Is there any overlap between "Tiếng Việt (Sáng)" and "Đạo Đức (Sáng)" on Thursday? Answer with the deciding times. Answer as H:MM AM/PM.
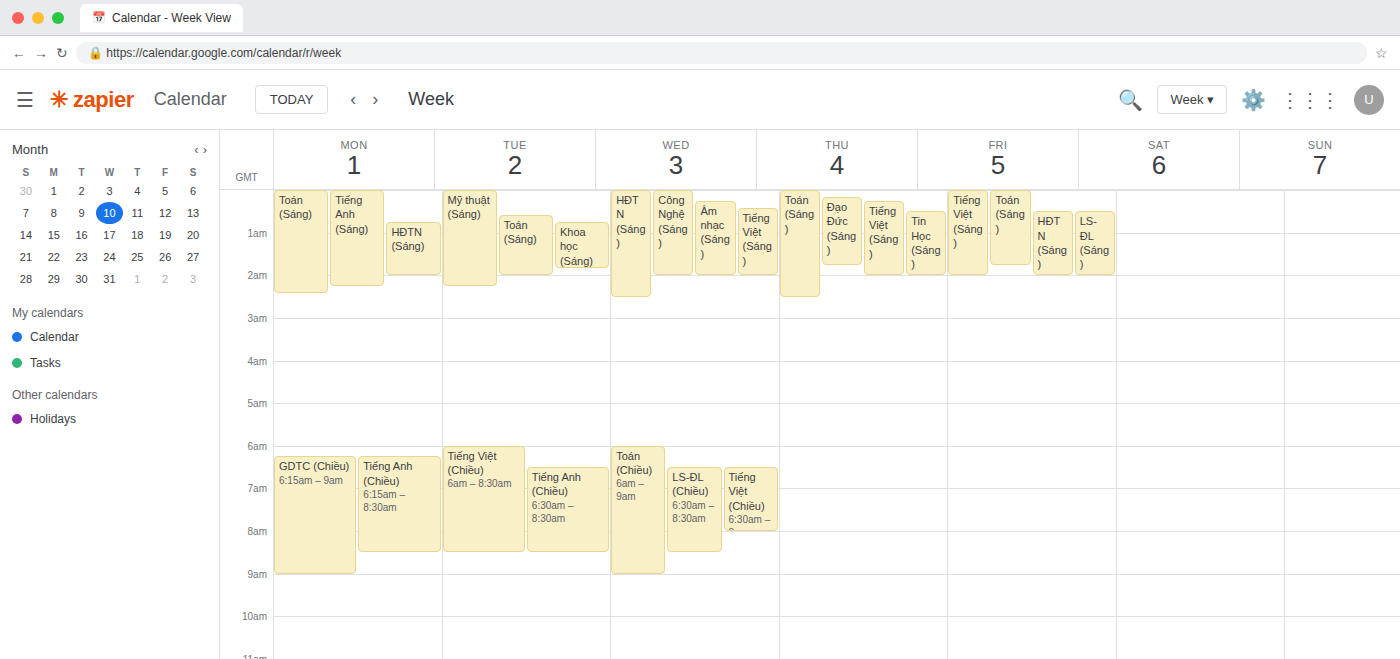
"Tiếng Việt (Sáng)" starts at 12:15 AM, before "Đạo Đức (Sáng)" ends at 1:45 AM -- they overlap.